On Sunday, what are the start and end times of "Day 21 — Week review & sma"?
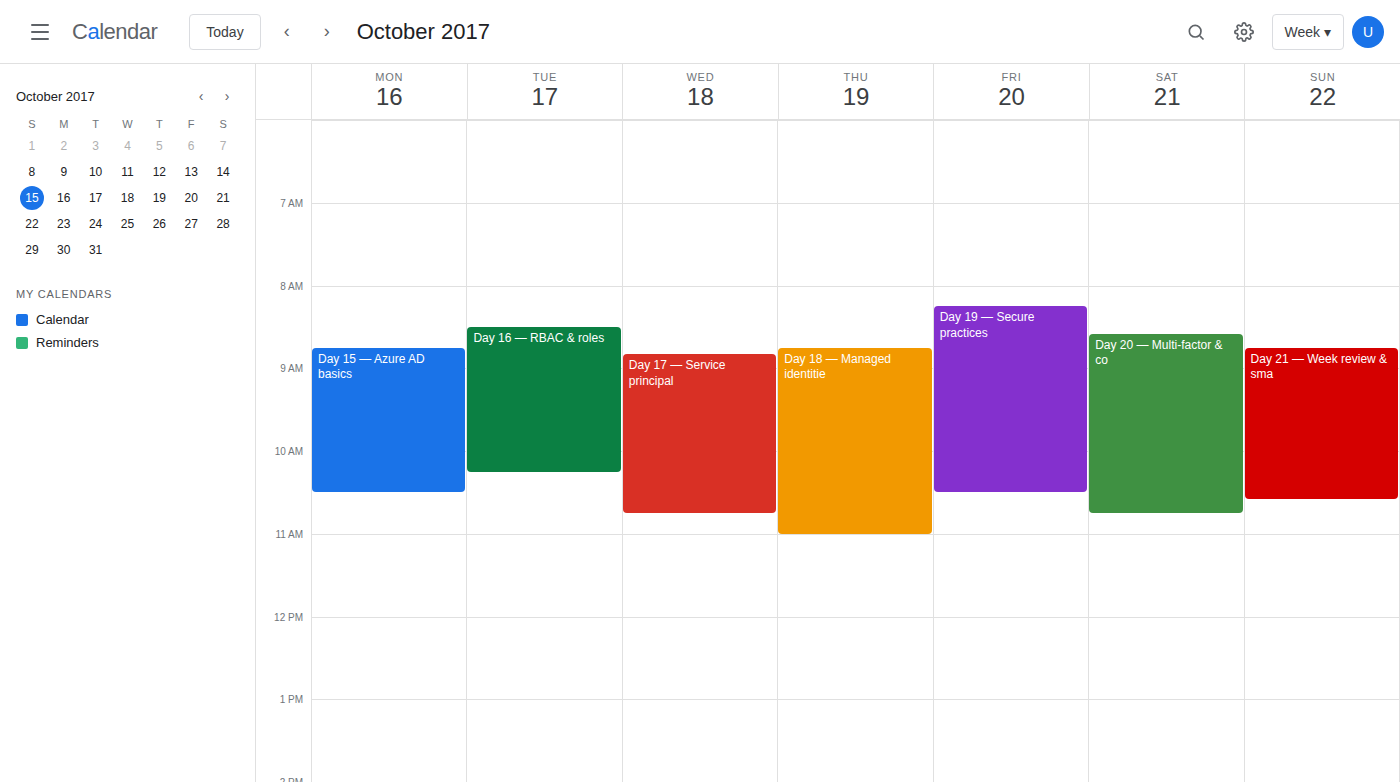
8:45 AM to 10:35 AM